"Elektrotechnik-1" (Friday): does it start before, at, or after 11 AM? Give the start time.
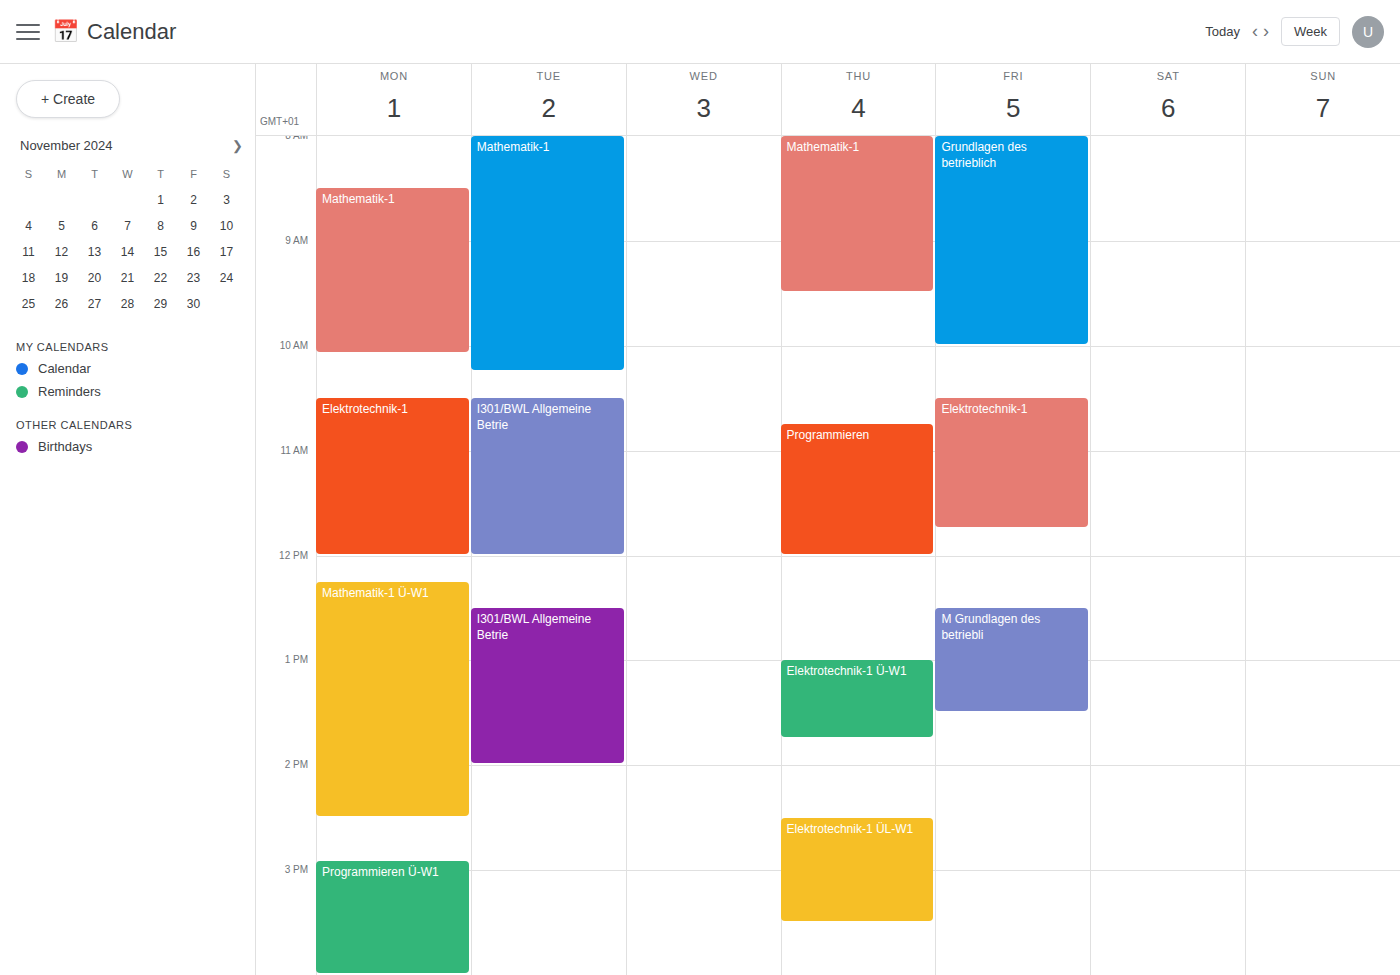
10:30 AM -- before 11 AM, 30 minutes above the 11 AM line.